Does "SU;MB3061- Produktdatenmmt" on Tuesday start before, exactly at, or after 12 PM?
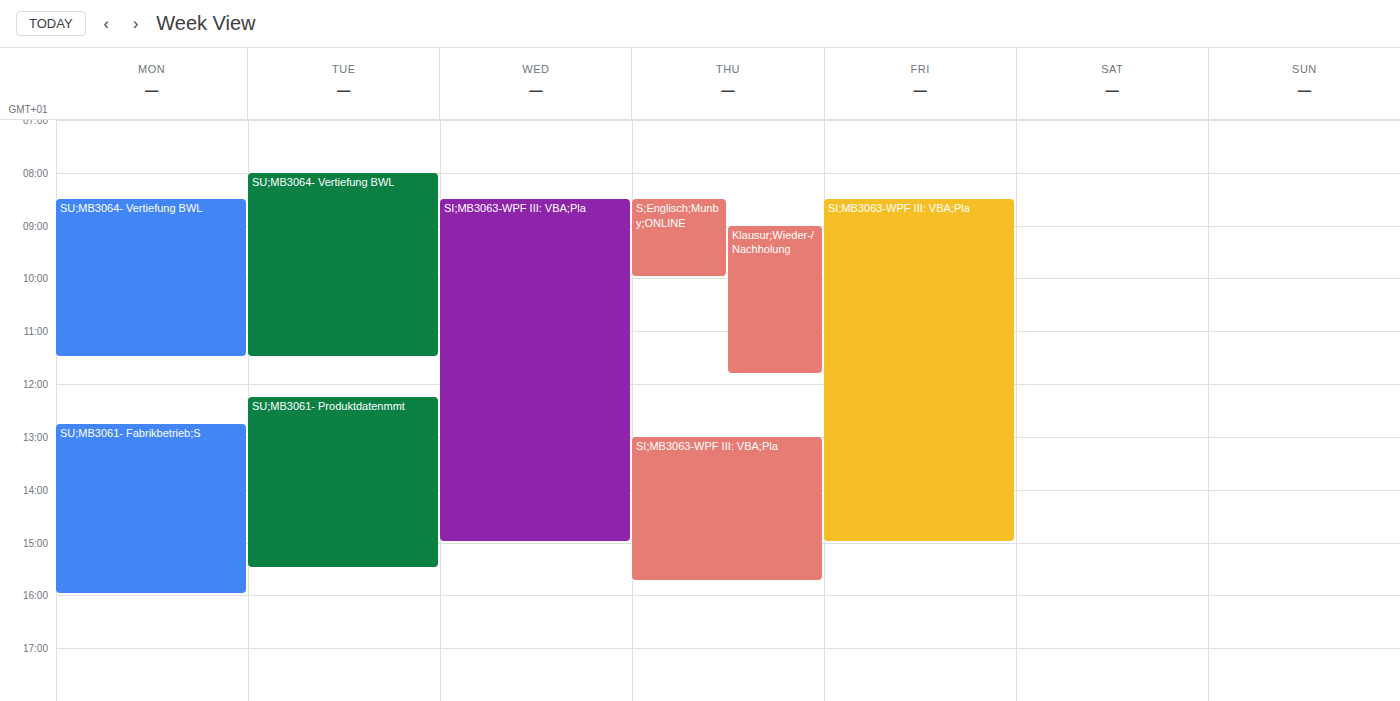
12:15 PM -- after 12 PM, 15 minutes below the 12 PM line.